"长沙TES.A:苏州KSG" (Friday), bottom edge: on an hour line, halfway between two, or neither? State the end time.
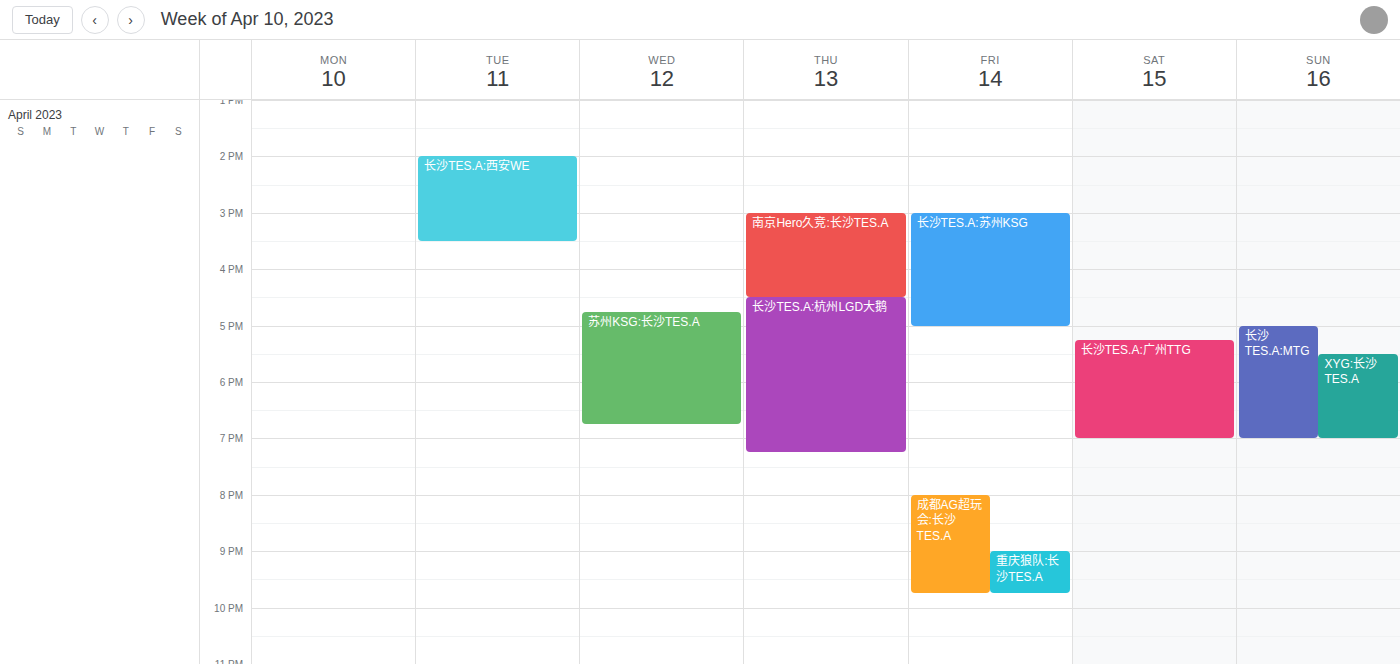
5:00 PM -- exactly on the 5 PM line.